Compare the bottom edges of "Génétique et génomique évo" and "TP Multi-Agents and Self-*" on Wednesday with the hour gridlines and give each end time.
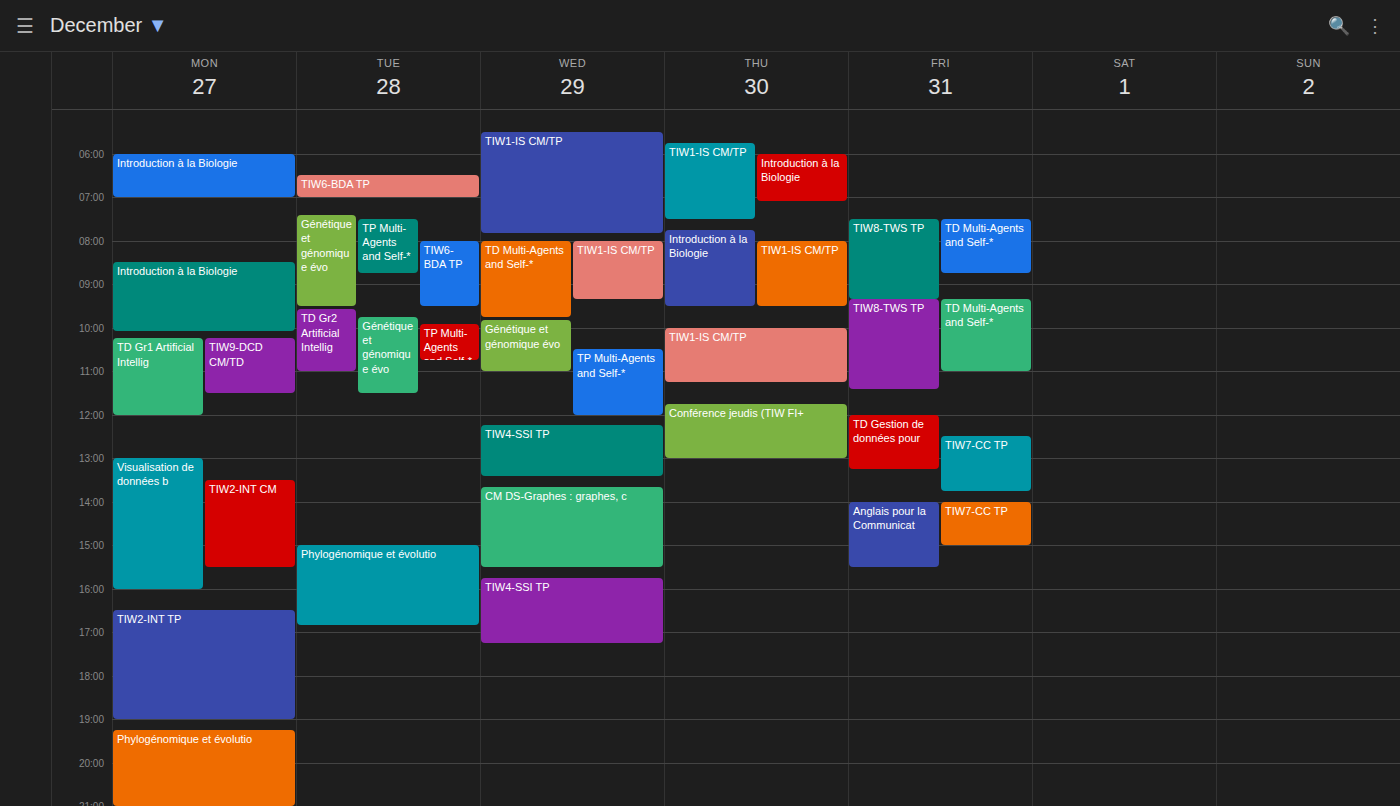
"Génétique et génomique évo": 11:00 AM, exactly on the 11 AM line. "TP Multi-Agents and Self-*": 12:00 PM, exactly on the 12 PM line.